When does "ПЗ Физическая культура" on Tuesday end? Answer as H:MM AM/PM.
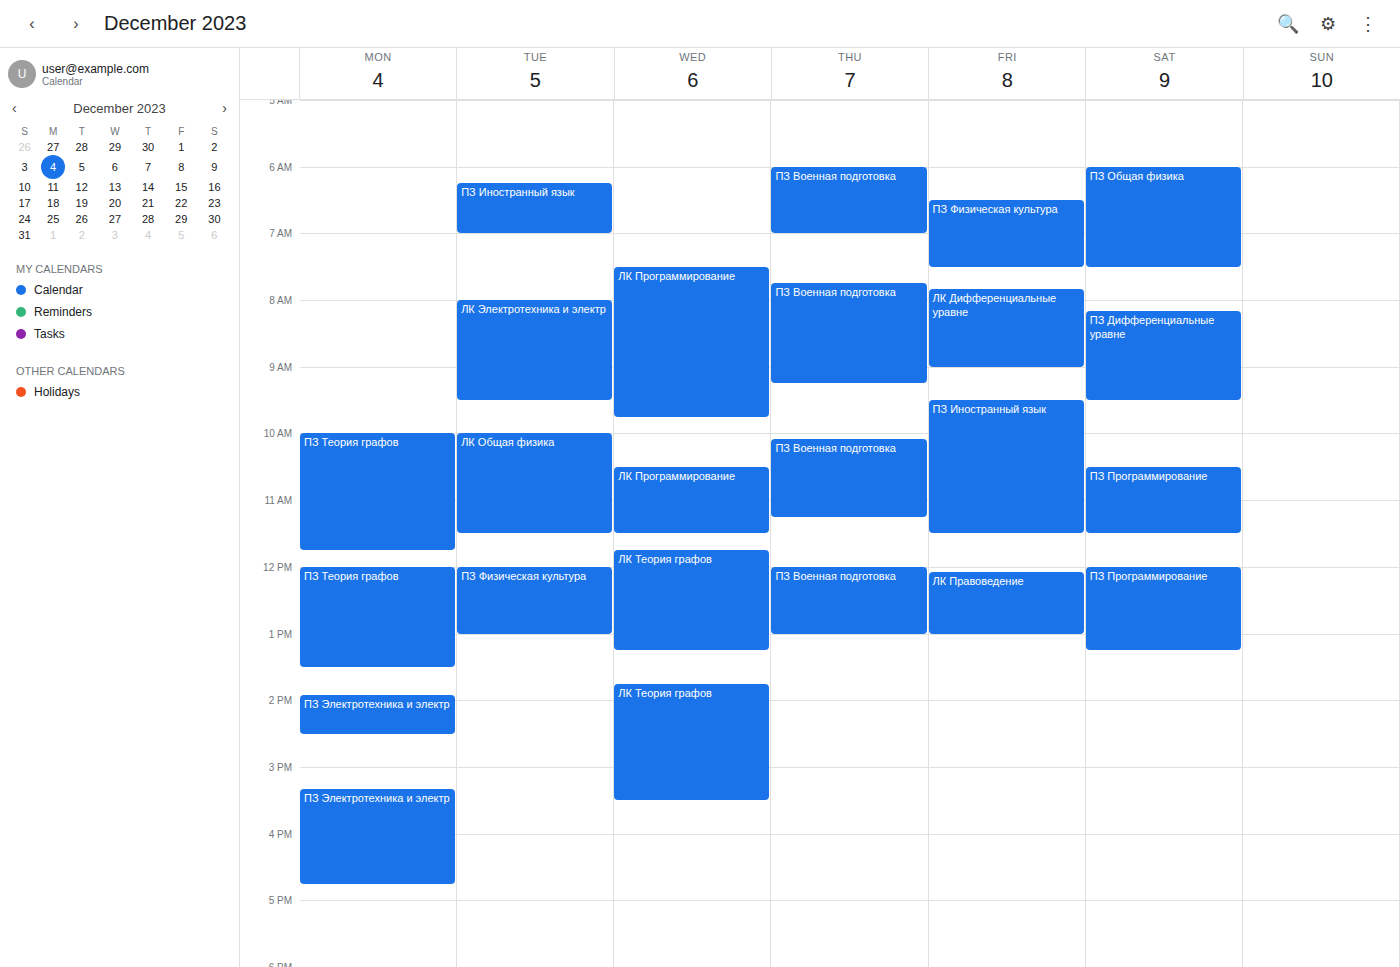
1:00 PM